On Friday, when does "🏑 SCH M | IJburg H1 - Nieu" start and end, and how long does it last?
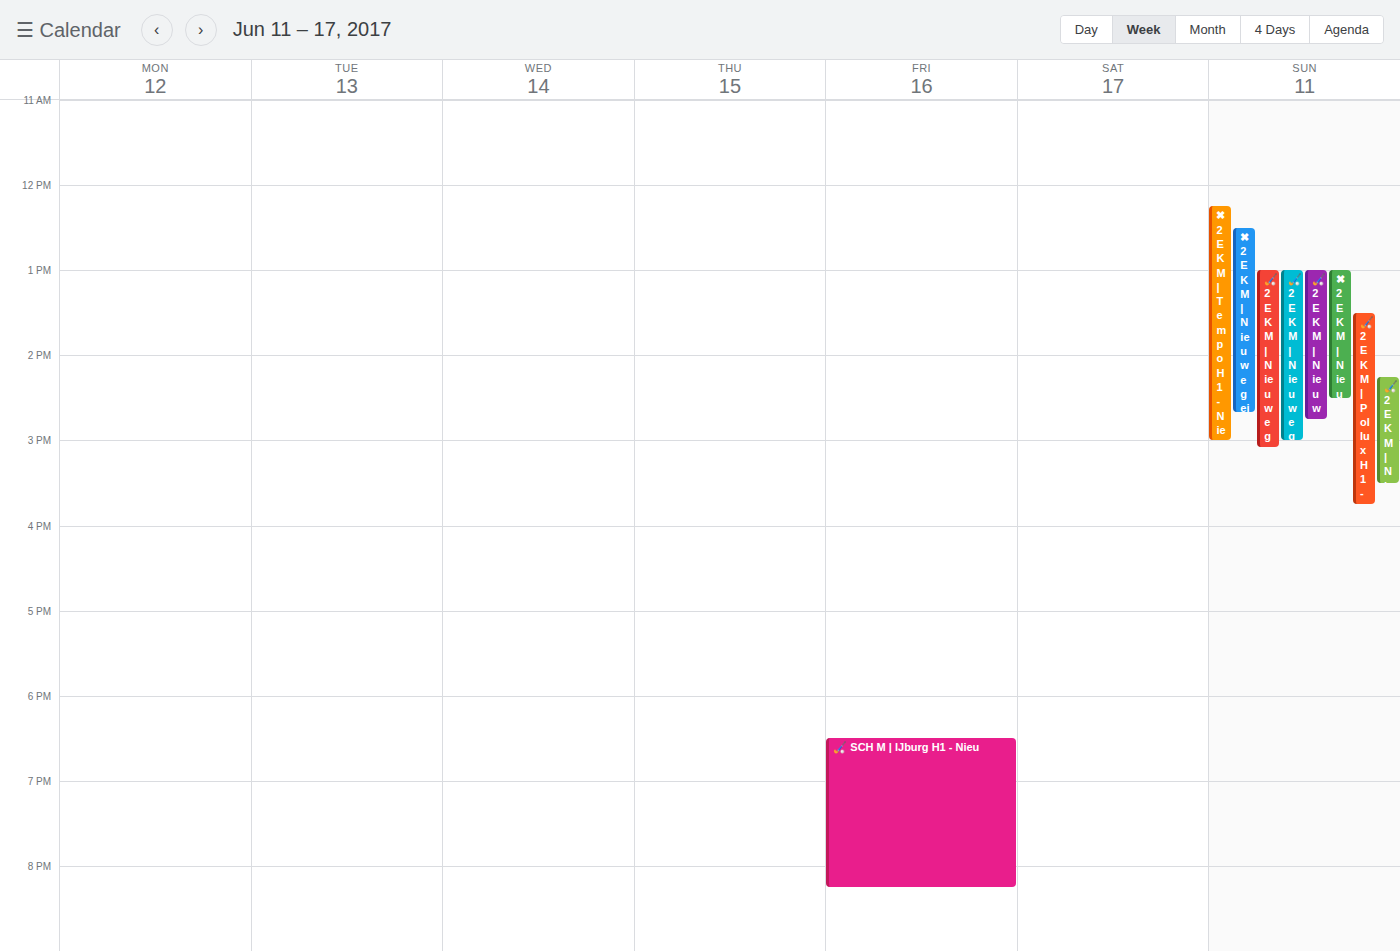
6:30 PM to 8:15 PM, 1 hour 45 minutes